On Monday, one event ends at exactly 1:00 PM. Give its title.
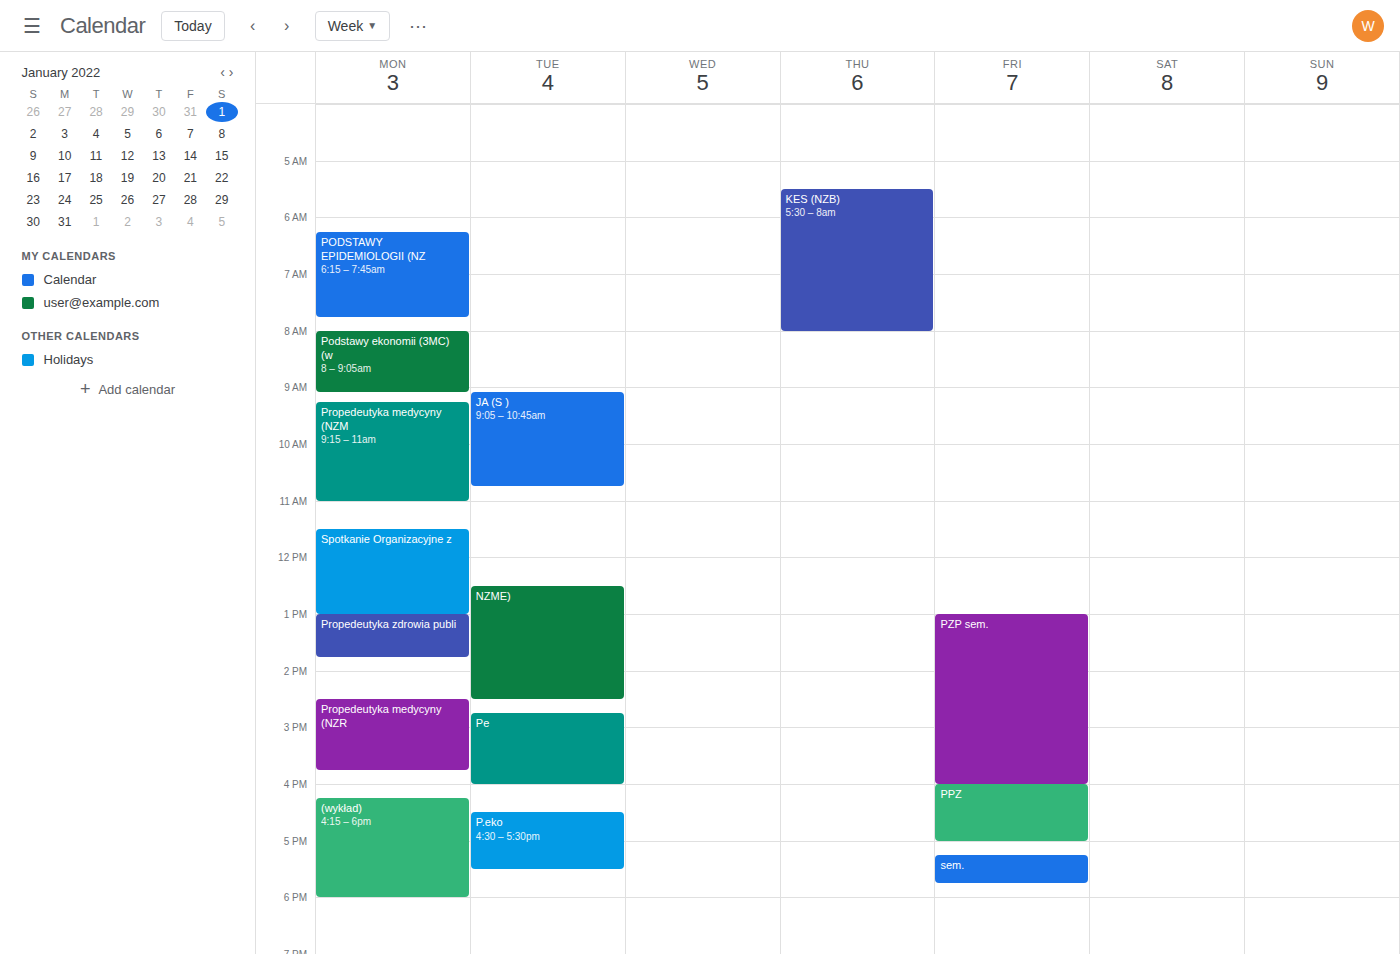
"Spotkanie Organizacyjne z"